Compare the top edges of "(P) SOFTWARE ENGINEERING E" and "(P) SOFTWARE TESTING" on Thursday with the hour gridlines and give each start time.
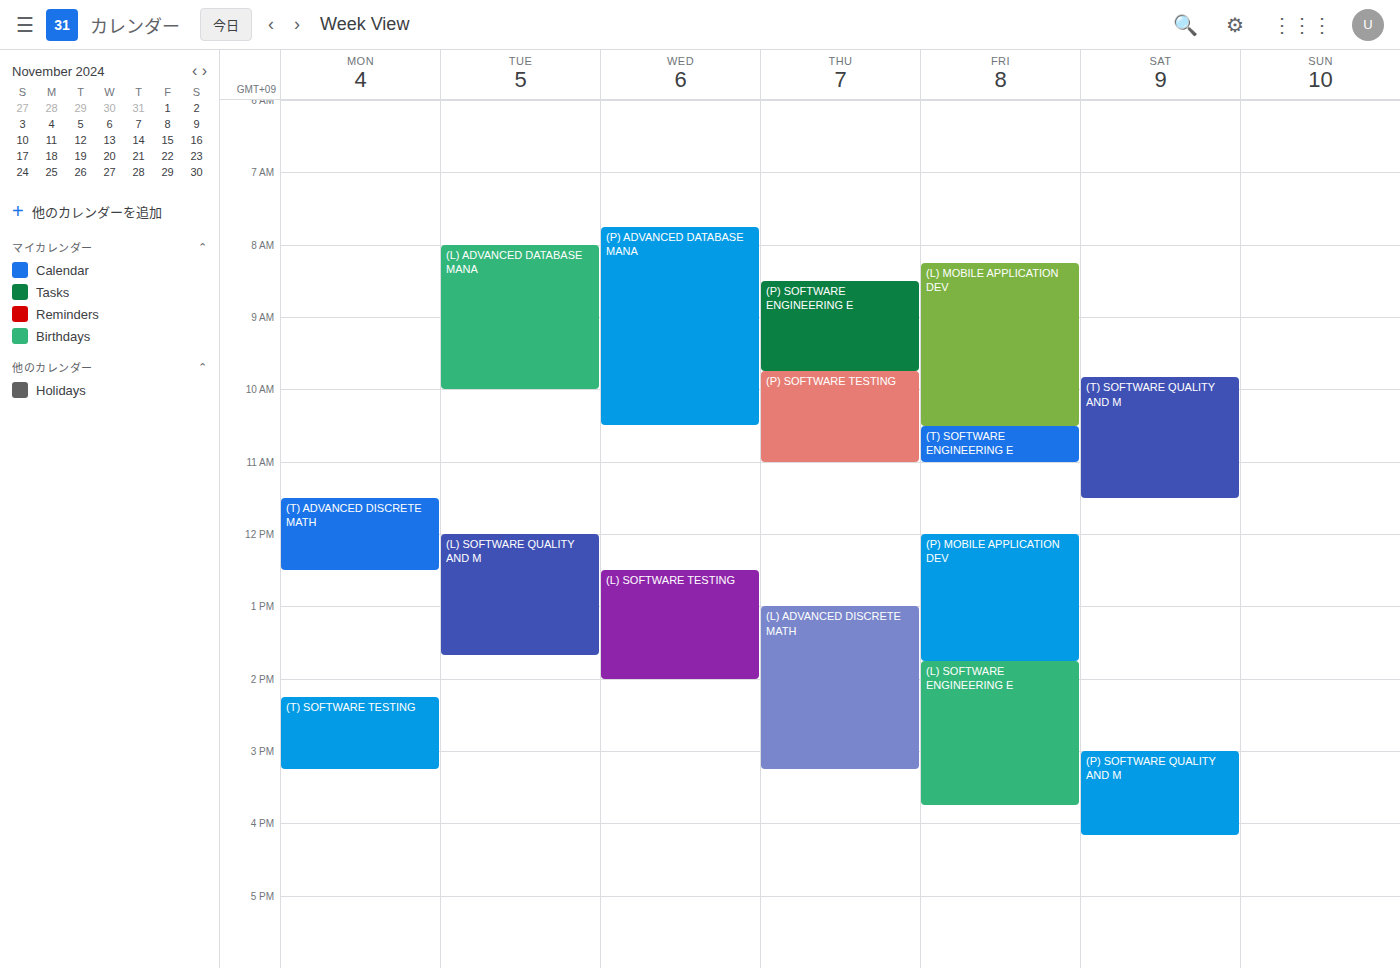
"(P) SOFTWARE ENGINEERING E": 8:30 AM, halfway between the 8 AM and 9 AM lines. "(P) SOFTWARE TESTING": 9:45 AM, neither: three quarters of the way from the 9 AM line to the 10 AM line.